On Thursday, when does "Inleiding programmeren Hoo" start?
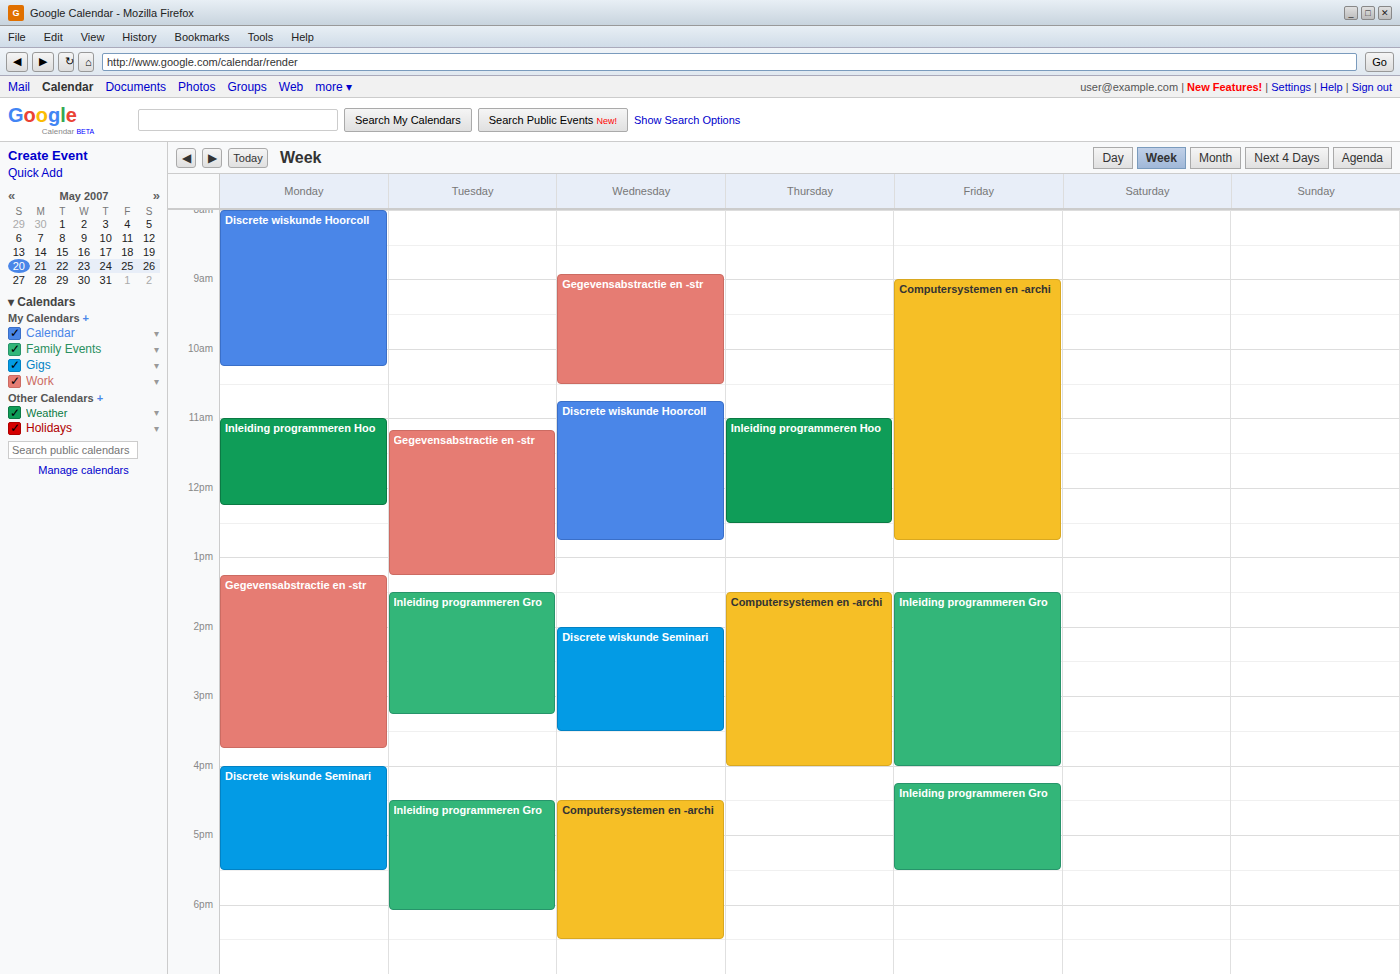
11:00